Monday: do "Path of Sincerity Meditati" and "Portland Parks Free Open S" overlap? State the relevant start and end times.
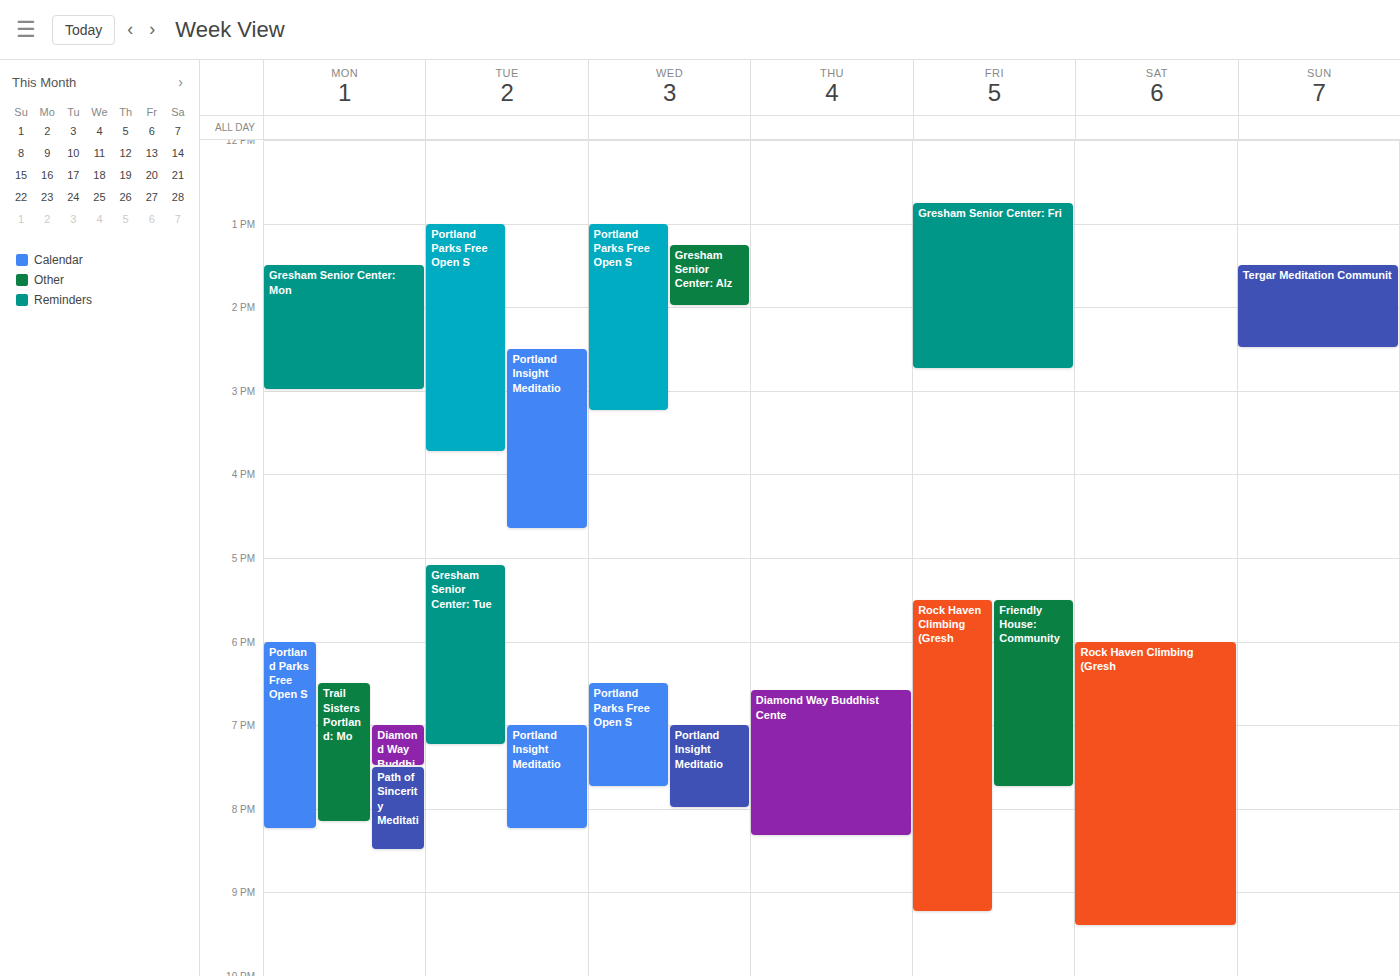
"Path of Sincerity Meditati" starts at 19:30, before "Portland Parks Free Open S" ends at 20:15 -- they overlap.